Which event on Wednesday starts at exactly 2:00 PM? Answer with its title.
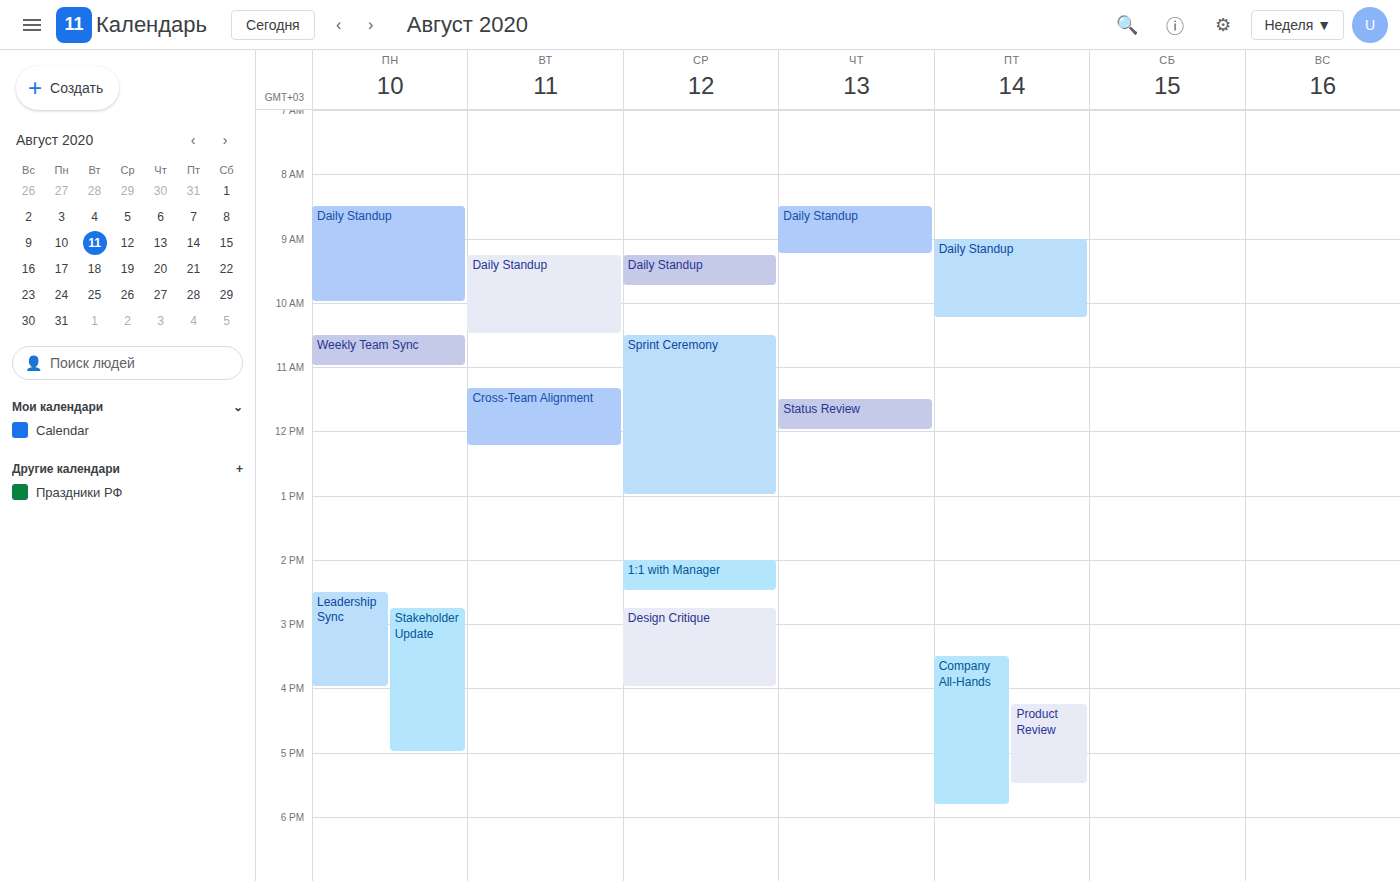
"1:1 with Manager"